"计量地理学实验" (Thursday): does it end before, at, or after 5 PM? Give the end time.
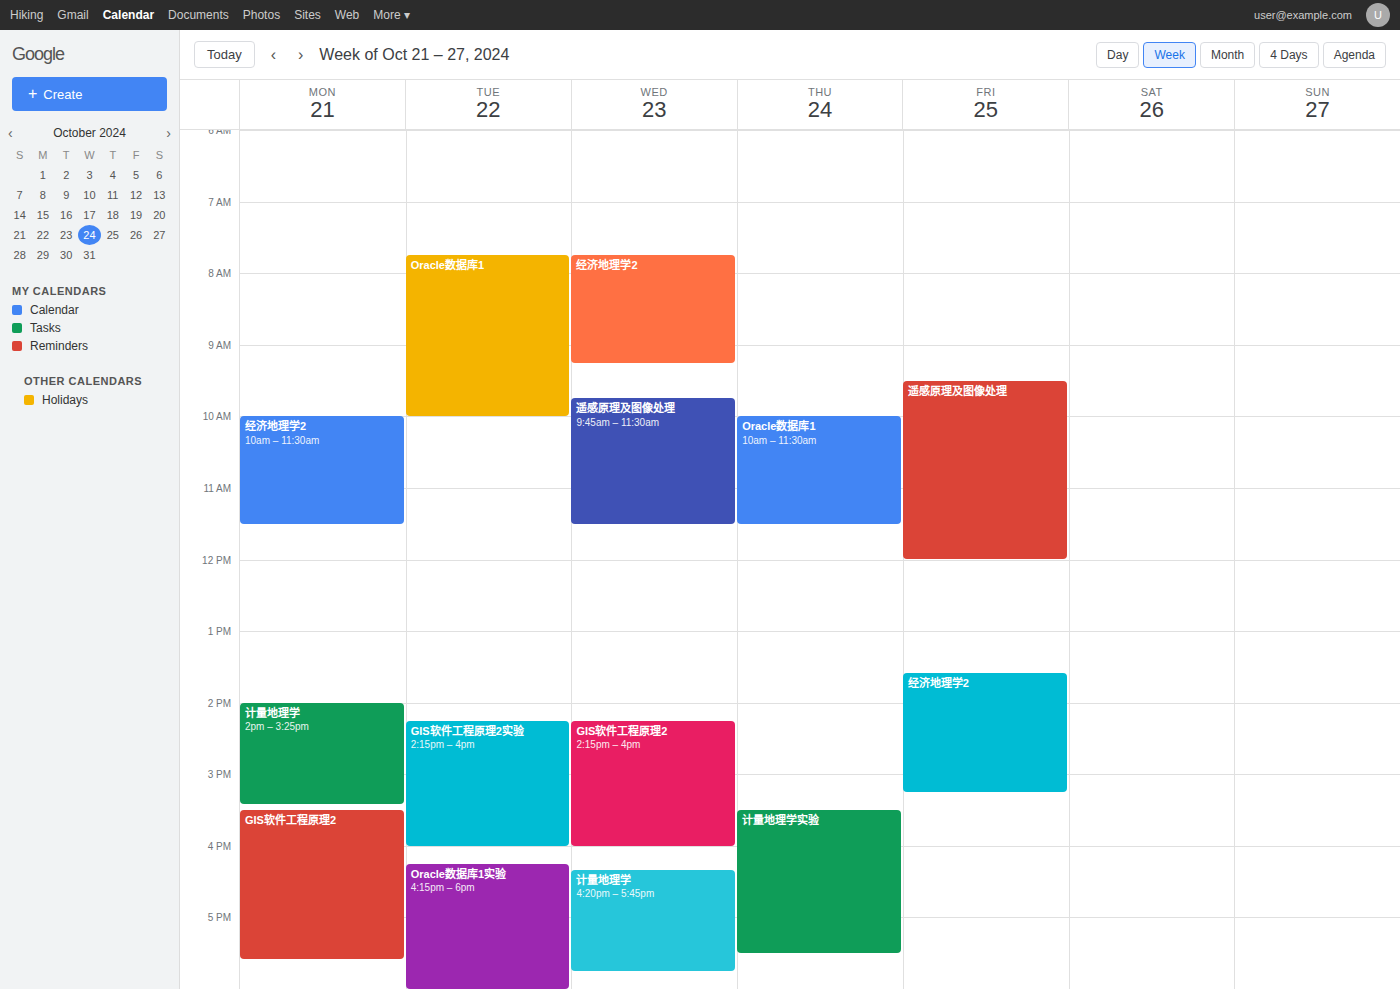
5:30 PM -- after 5 PM, 30 minutes below the 5 PM line.